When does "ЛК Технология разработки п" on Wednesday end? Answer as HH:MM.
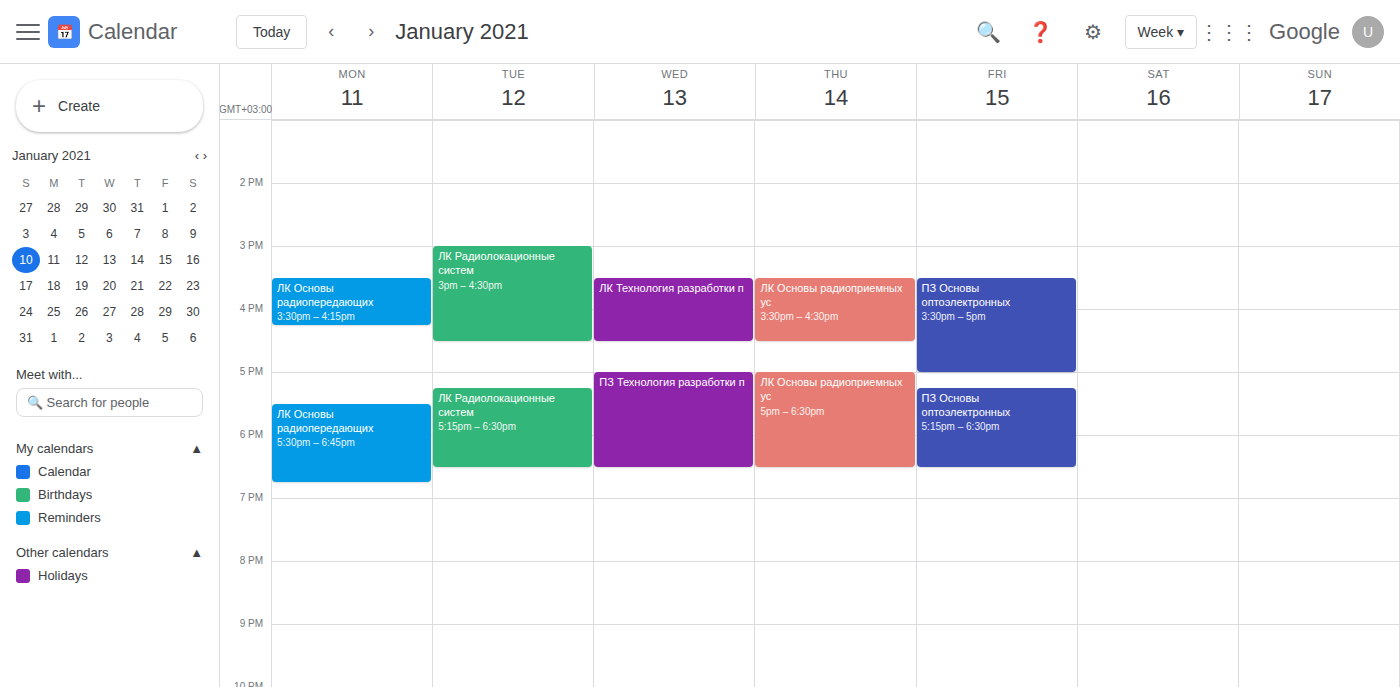
16:30